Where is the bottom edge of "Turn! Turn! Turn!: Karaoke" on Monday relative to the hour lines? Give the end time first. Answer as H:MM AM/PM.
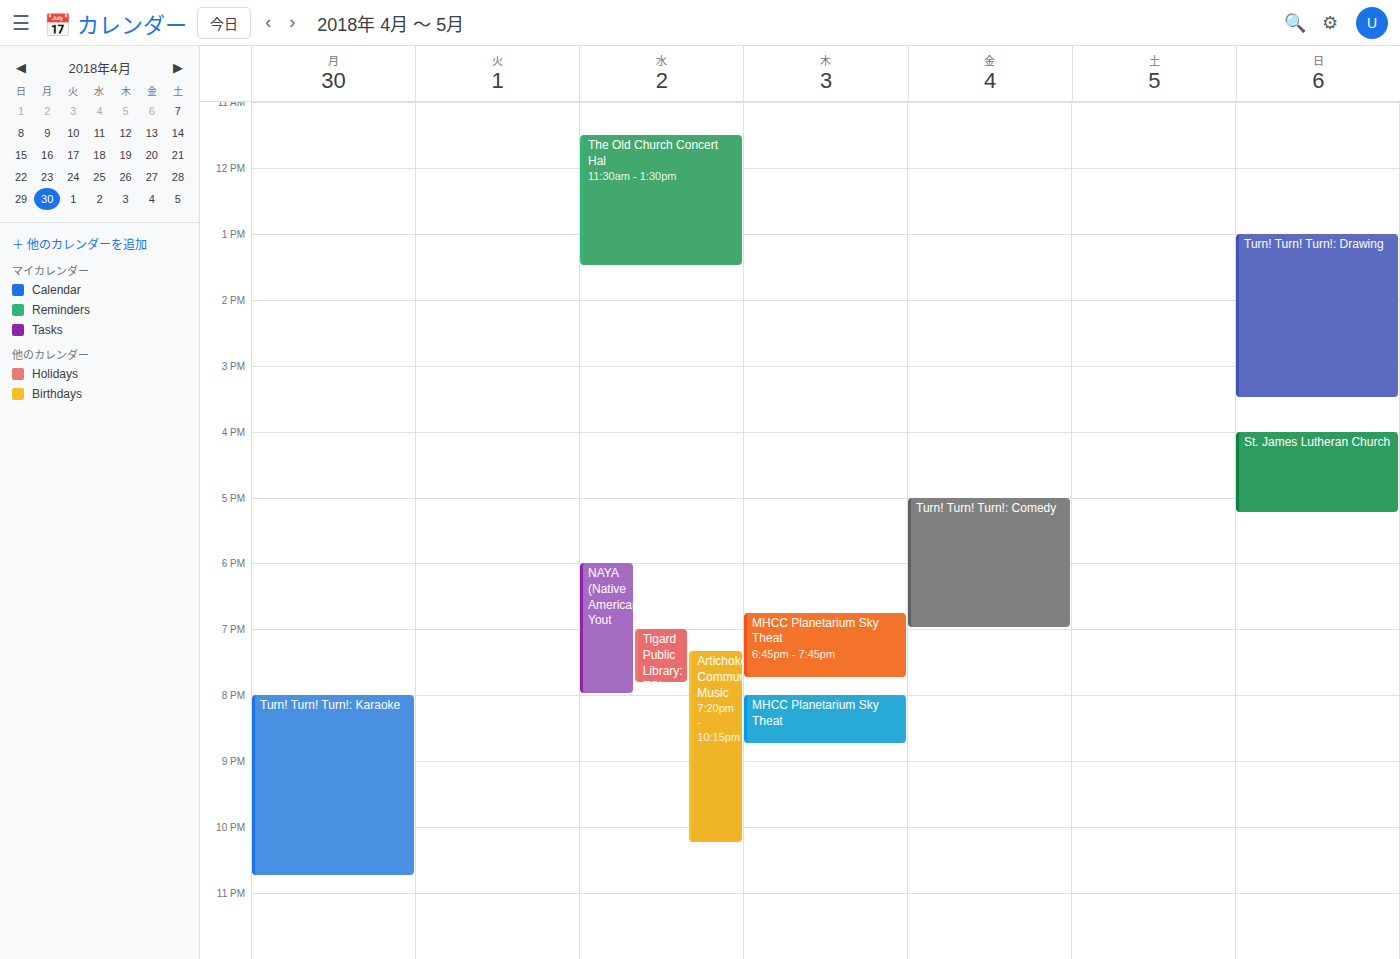
10:45 PM -- neither: three quarters of the way from the 10 PM line to the 11 PM line.